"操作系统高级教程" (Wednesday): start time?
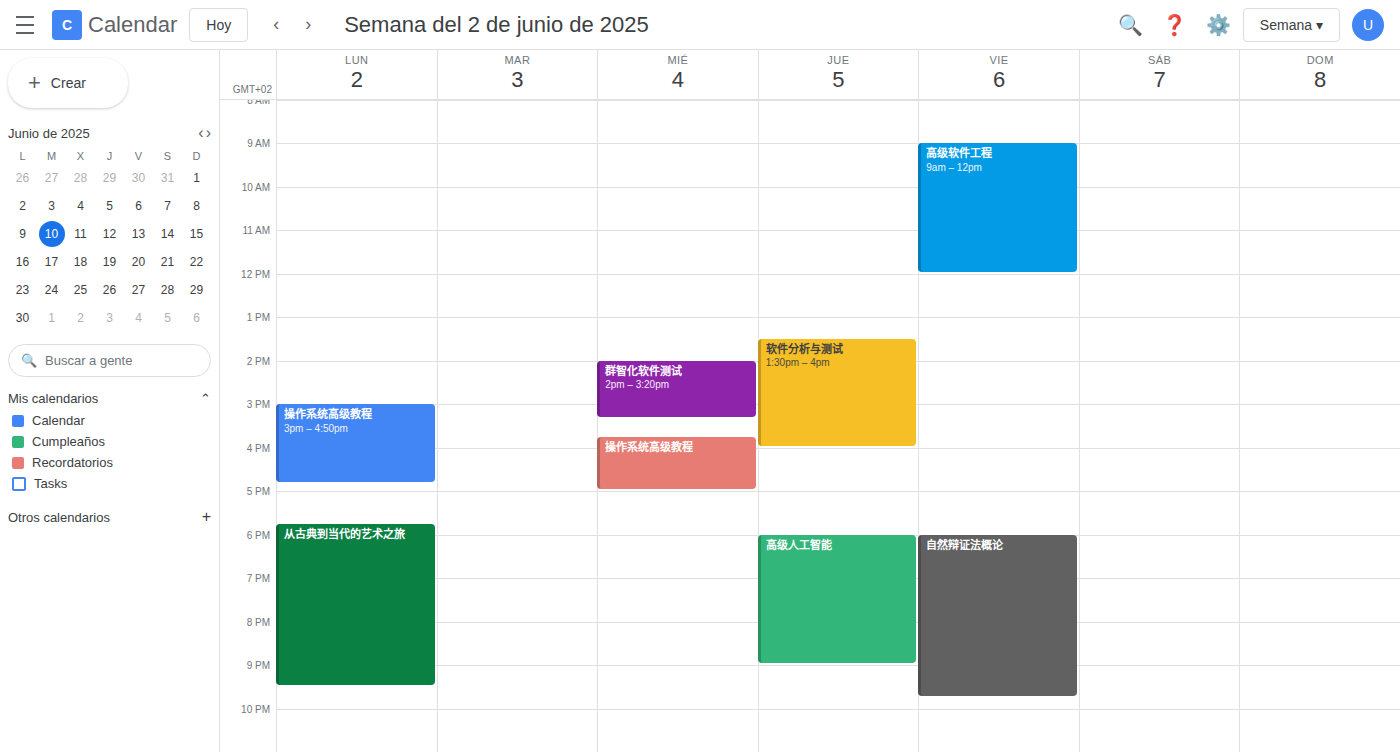
15:45